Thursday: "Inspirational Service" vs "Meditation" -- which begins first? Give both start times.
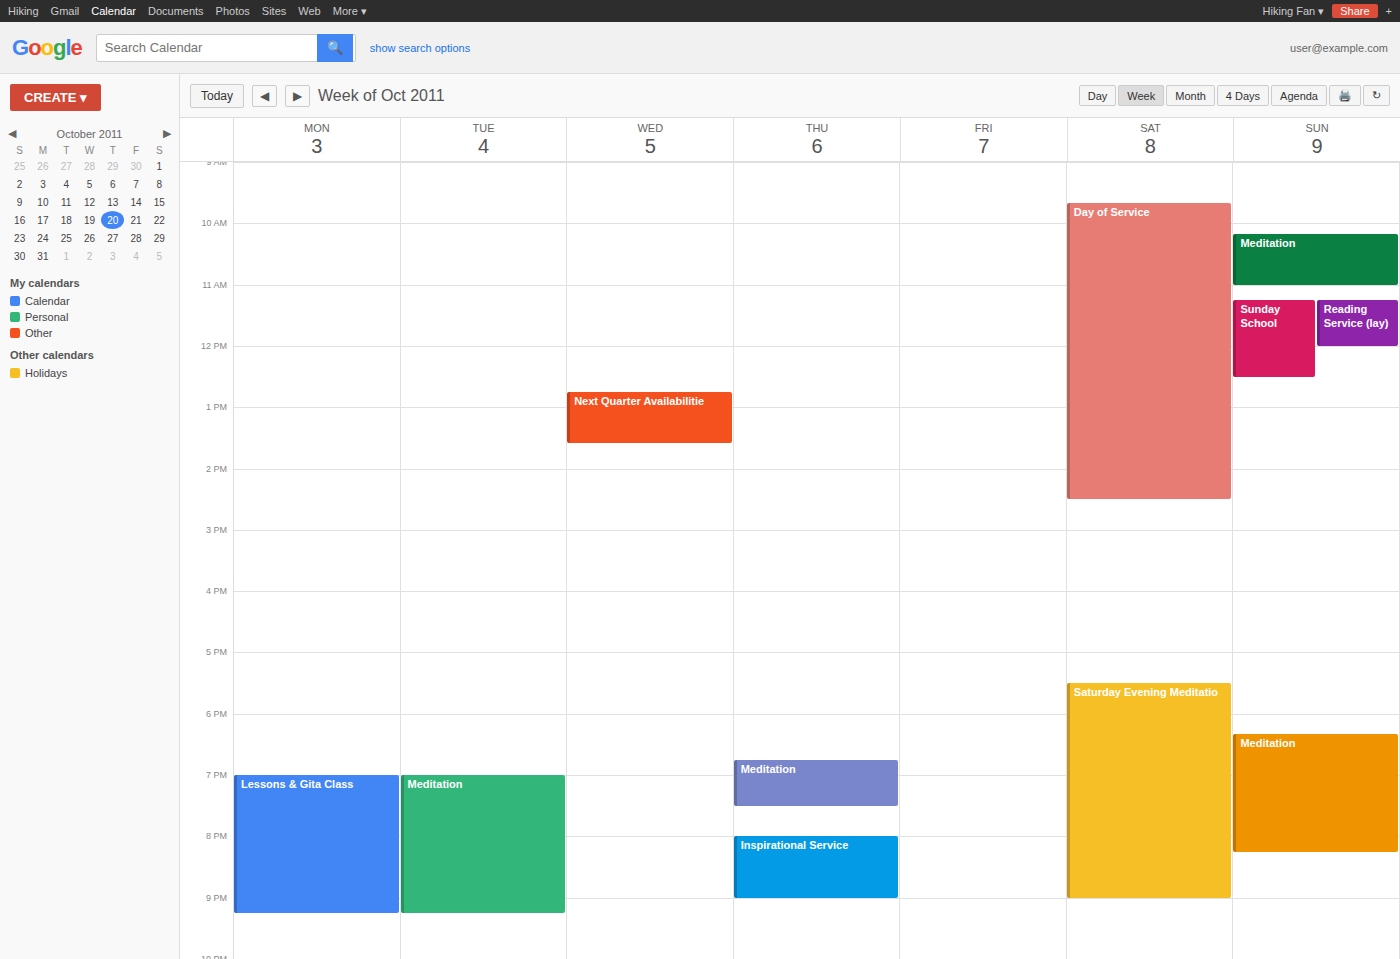
"Meditation" 6:45 PM; "Inspirational Service" 8:00 PM.